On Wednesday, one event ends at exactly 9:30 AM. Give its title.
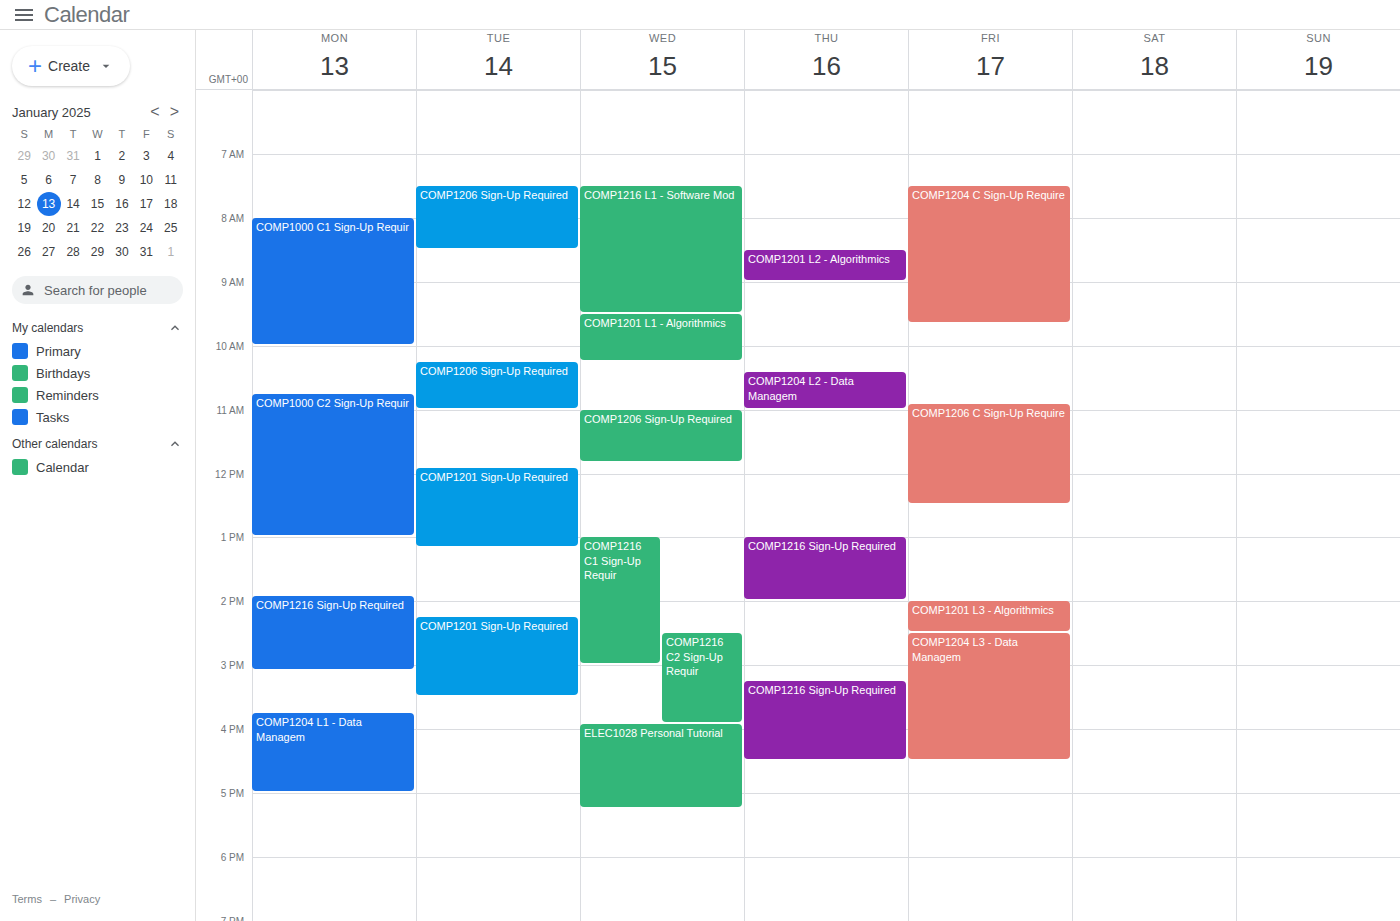
"COMP1216 L1 - Software Mod"